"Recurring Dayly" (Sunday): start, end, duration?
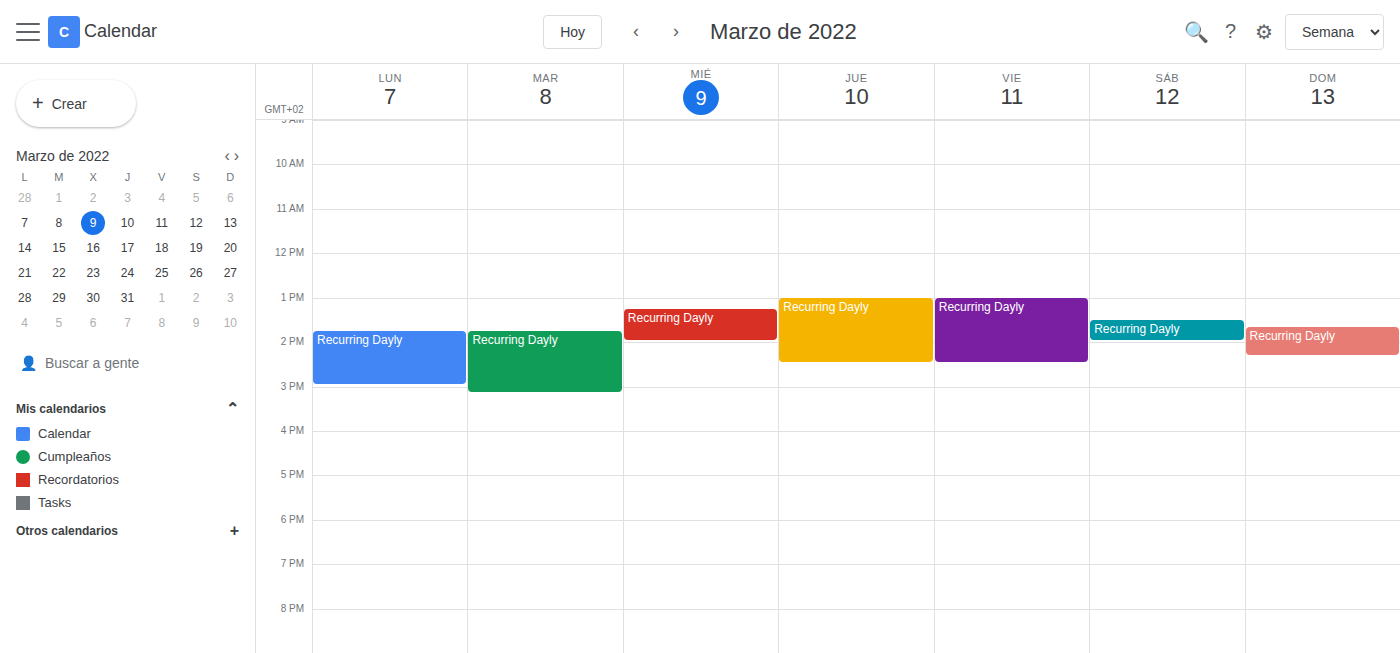
1:40 PM to 2:20 PM, 40 minutes